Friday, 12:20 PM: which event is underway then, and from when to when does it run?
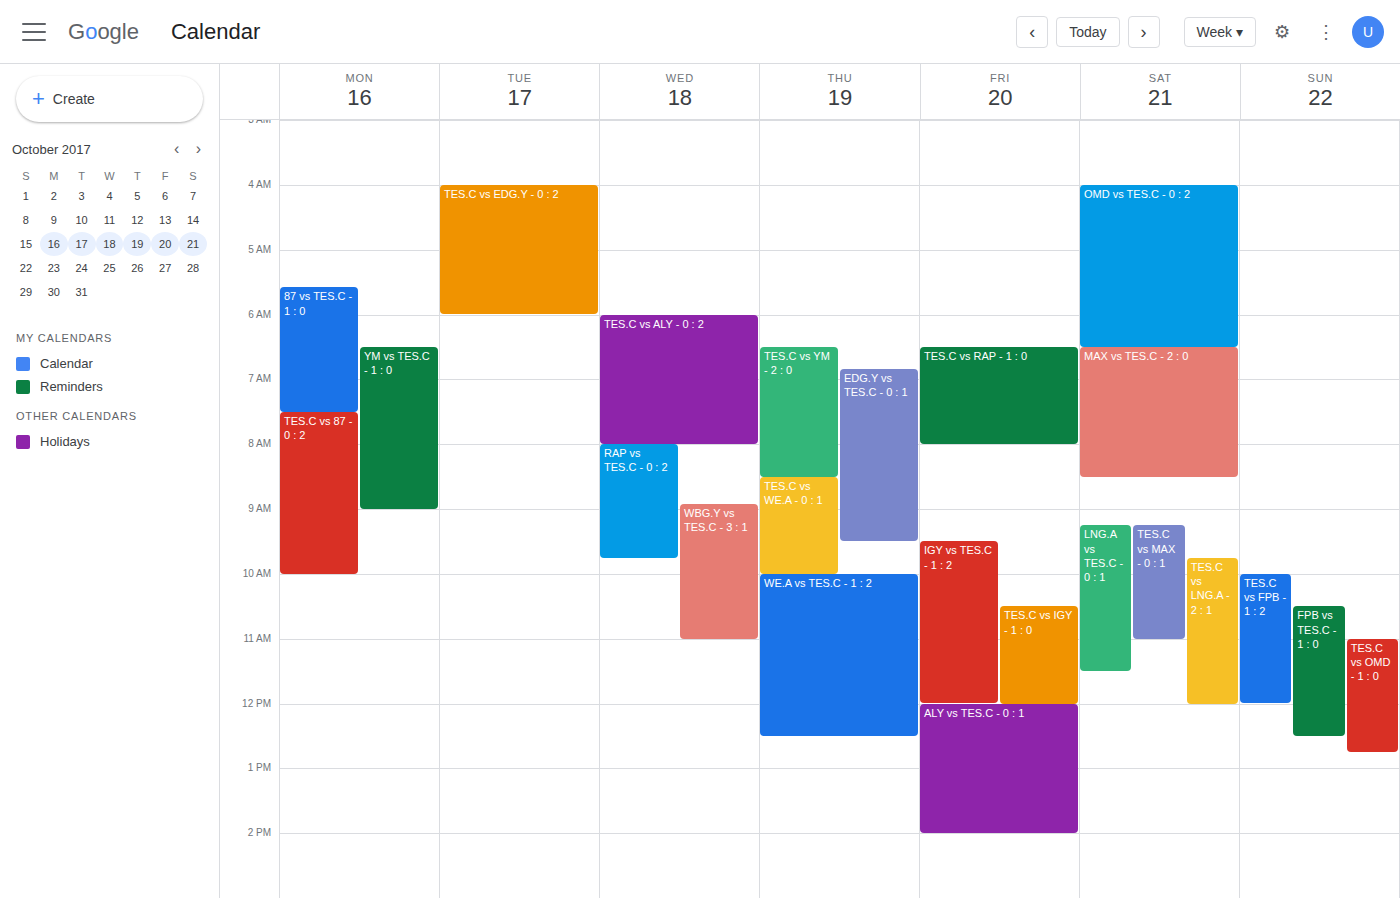
"ALY vs TES.C - 0 : 1", 12:00 PM to 2:00 PM